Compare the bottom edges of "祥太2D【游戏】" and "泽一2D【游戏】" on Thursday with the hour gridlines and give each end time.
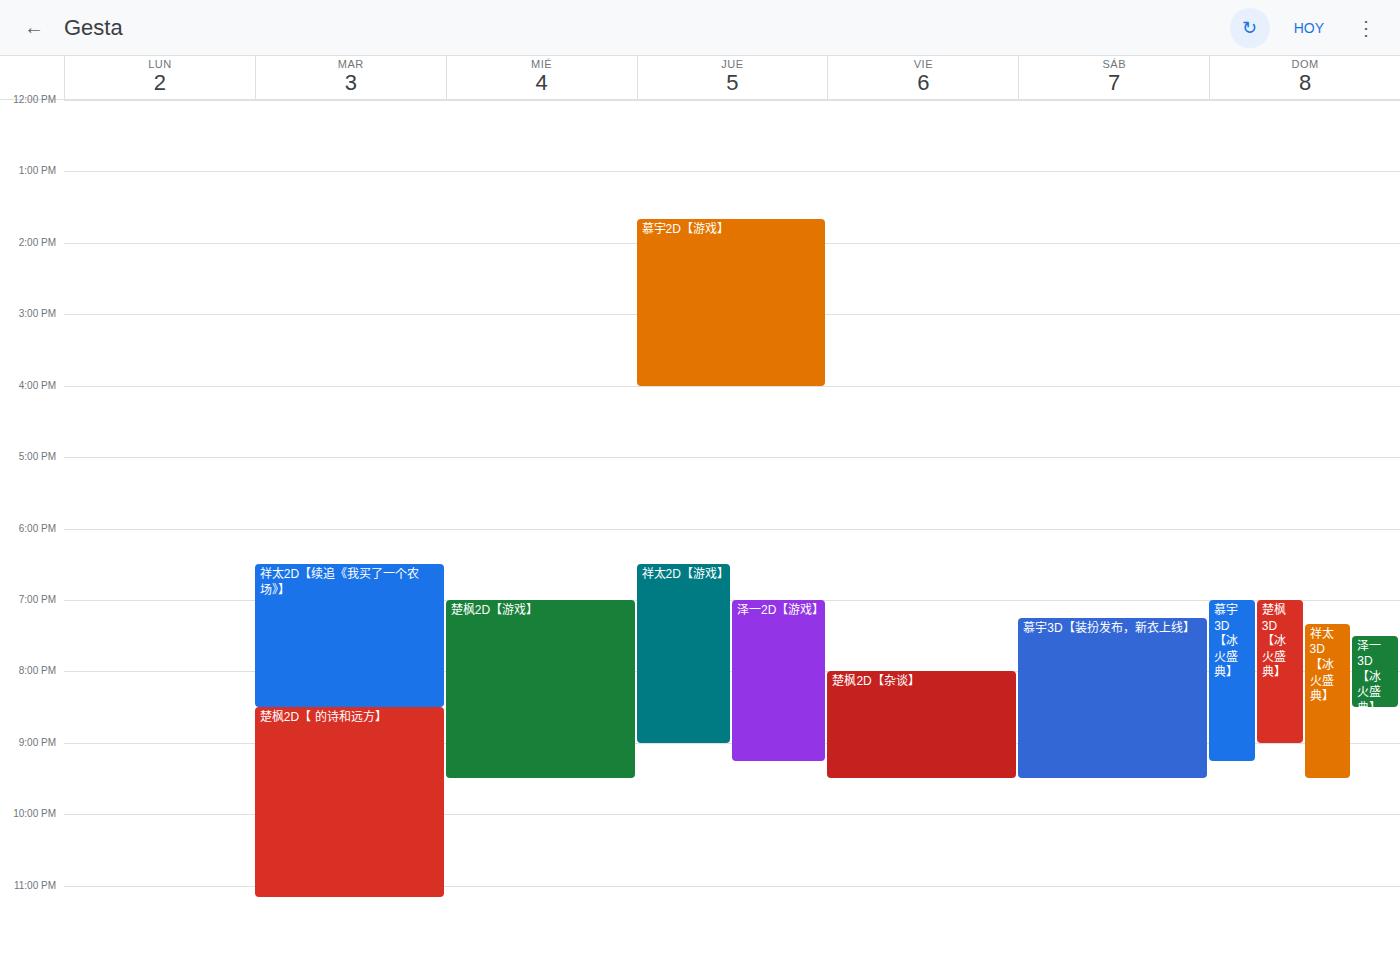
"祥太2D【游戏】": 9:00 PM, exactly on the 9 PM line. "泽一2D【游戏】": 9:15 PM, neither: a quarter of the way from the 9 PM line to the 10 PM line.